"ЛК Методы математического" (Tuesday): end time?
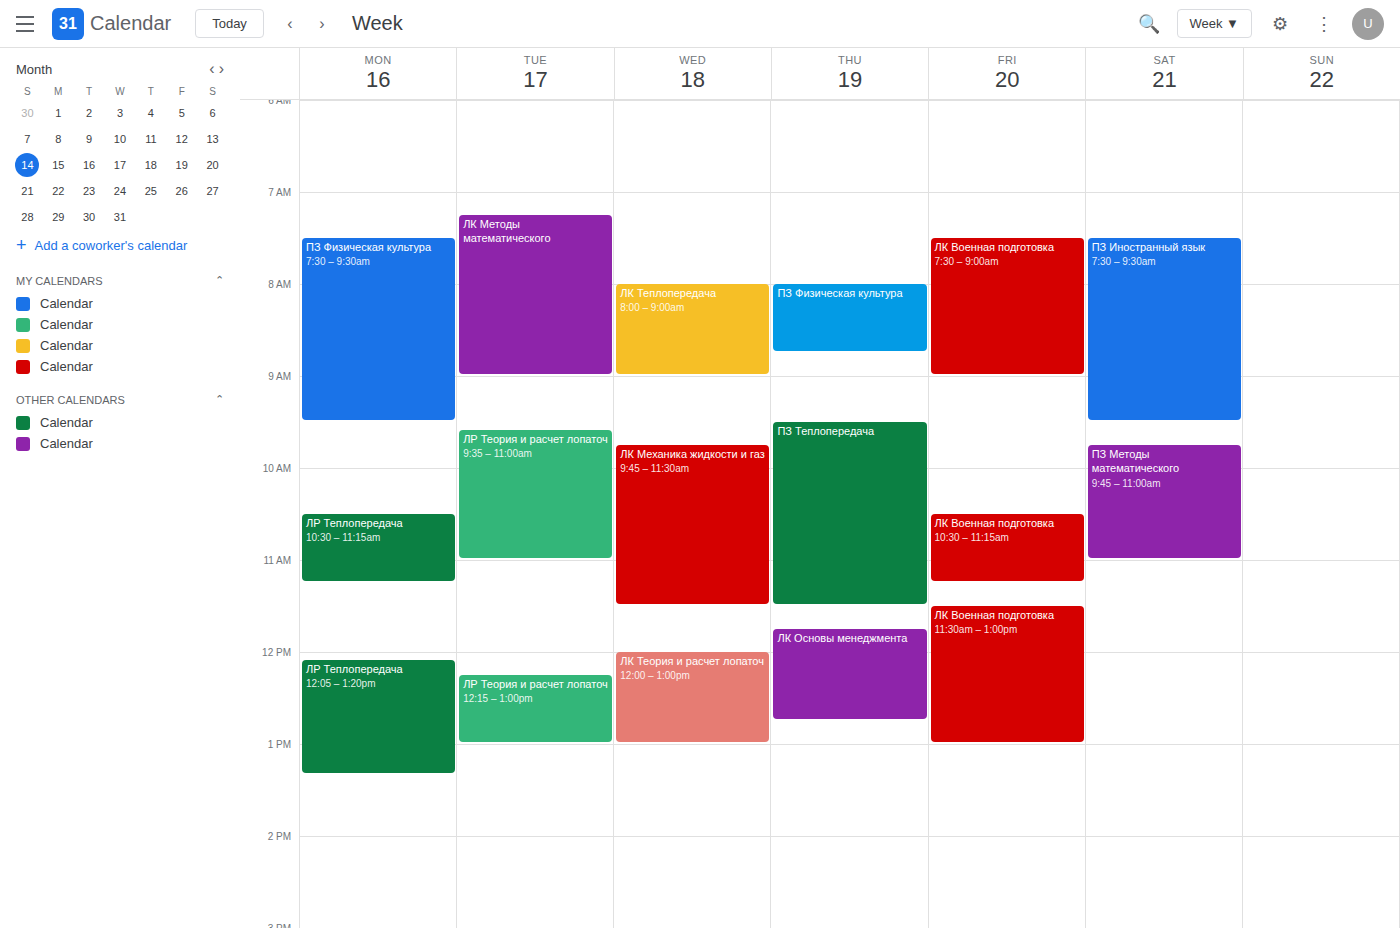
9:00 AM